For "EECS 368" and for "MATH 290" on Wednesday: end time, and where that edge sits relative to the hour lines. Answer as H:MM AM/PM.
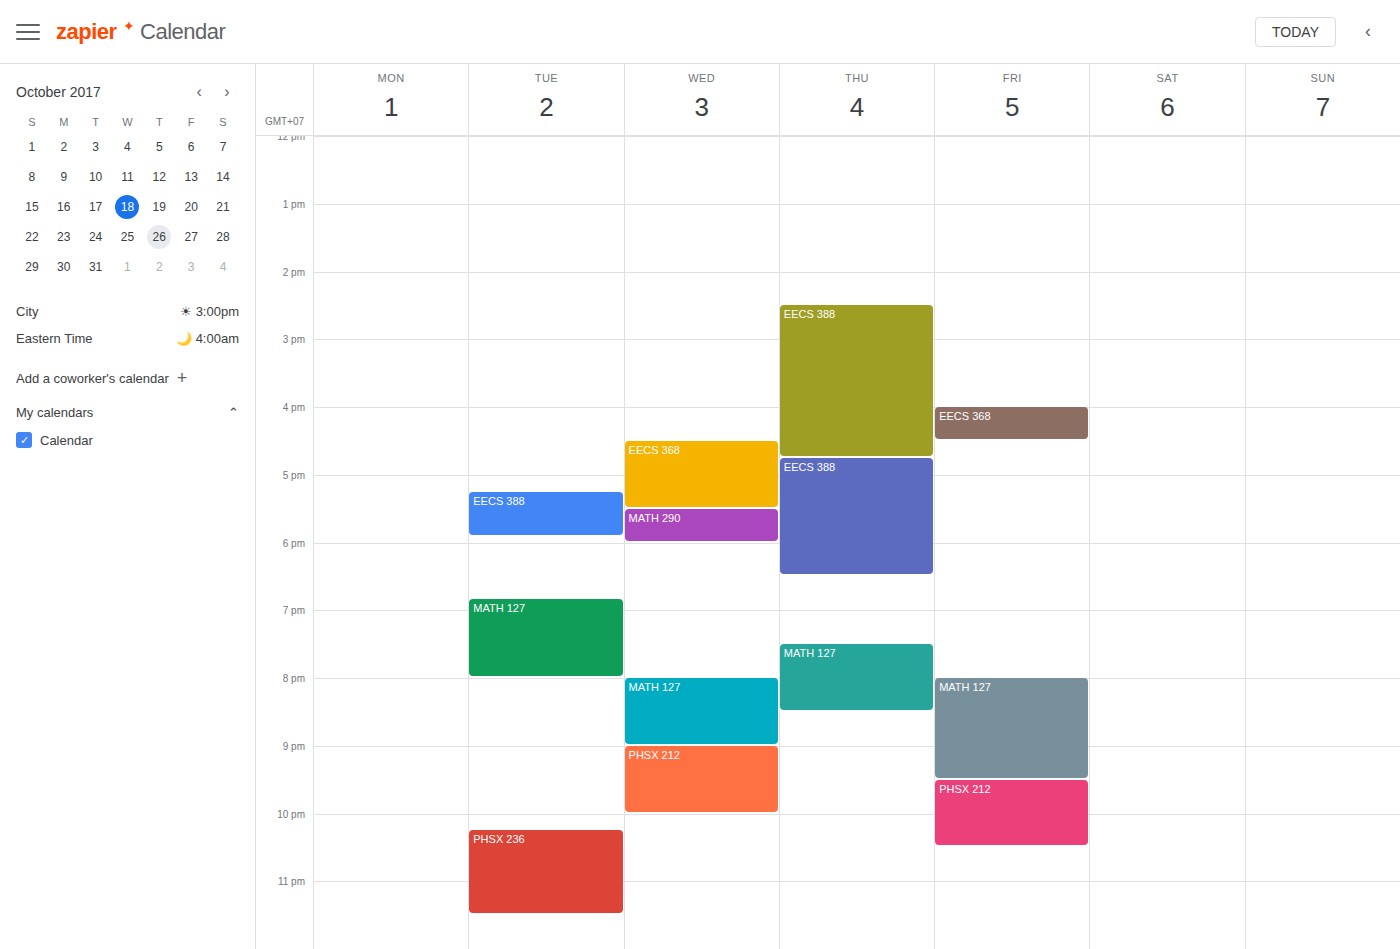
"EECS 368": 5:30 PM, halfway between the 5 PM and 6 PM lines. "MATH 290": 6:00 PM, exactly on the 6 PM line.